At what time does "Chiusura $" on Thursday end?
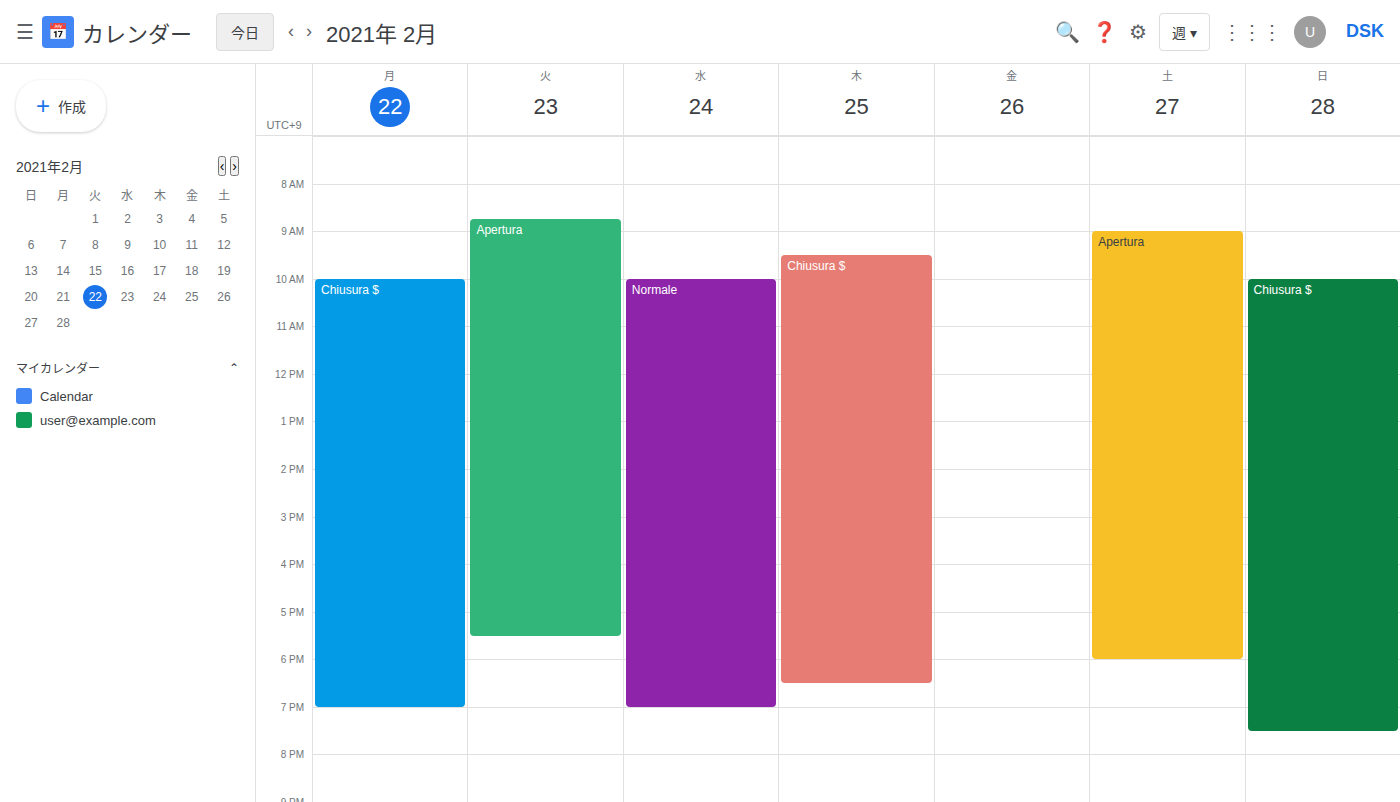
6:30 PM